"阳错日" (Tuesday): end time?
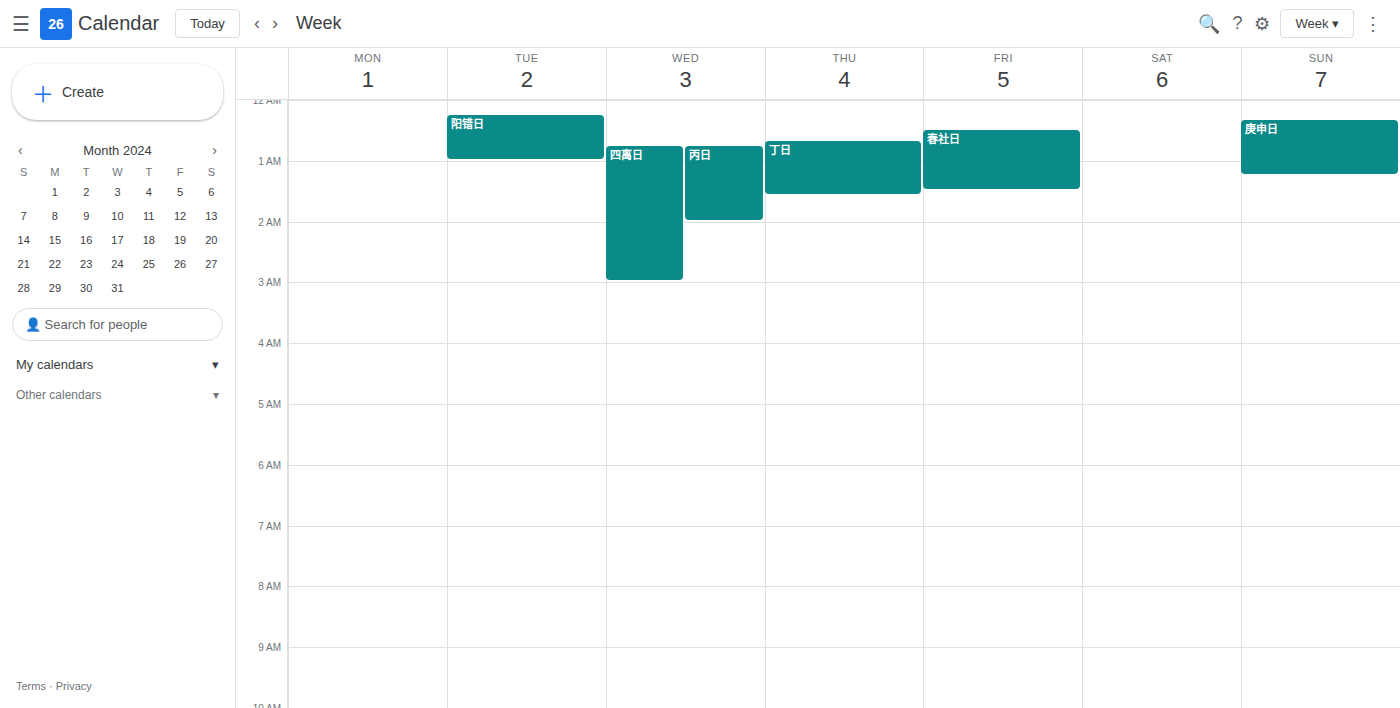
1:00 AM